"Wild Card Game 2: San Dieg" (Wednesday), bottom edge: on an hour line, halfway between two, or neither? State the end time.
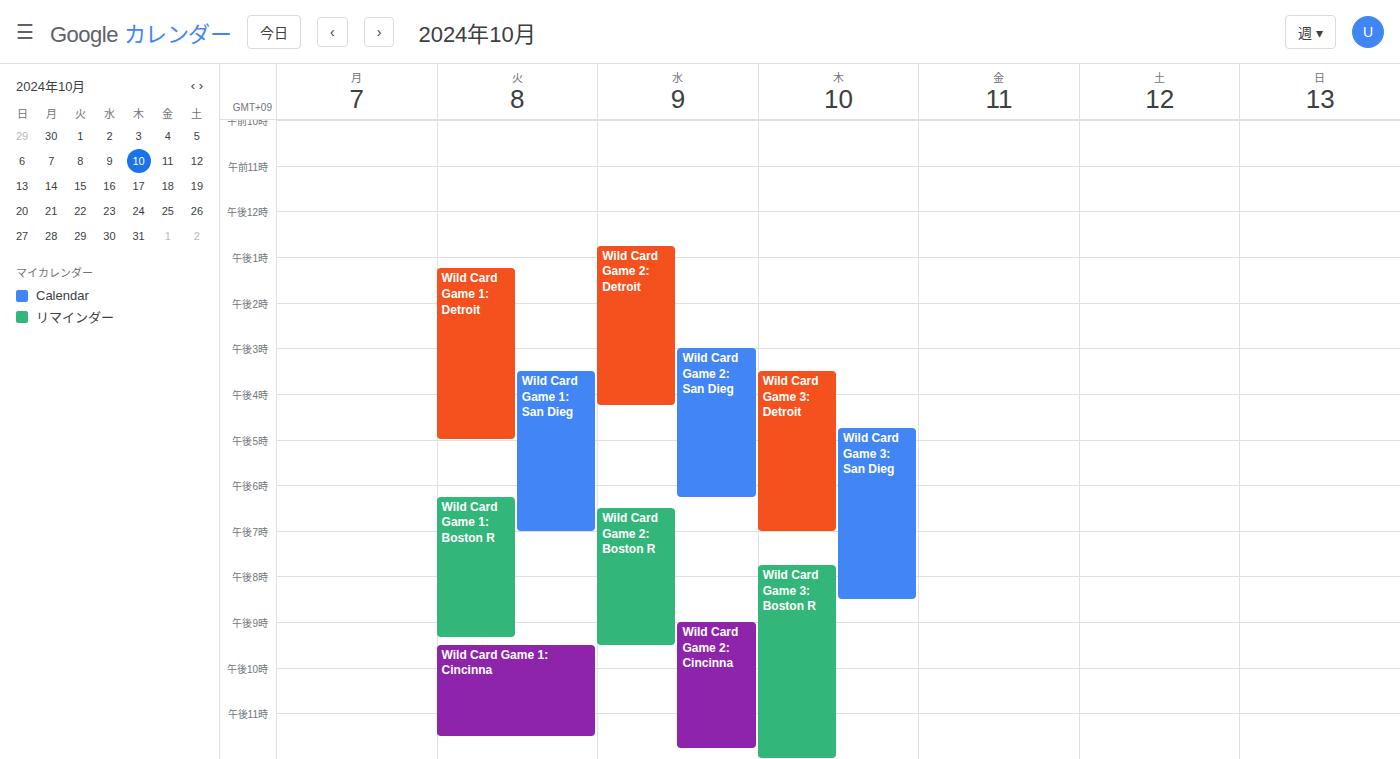
6:15 PM -- neither: a quarter of the way from the 6 PM line to the 7 PM line.